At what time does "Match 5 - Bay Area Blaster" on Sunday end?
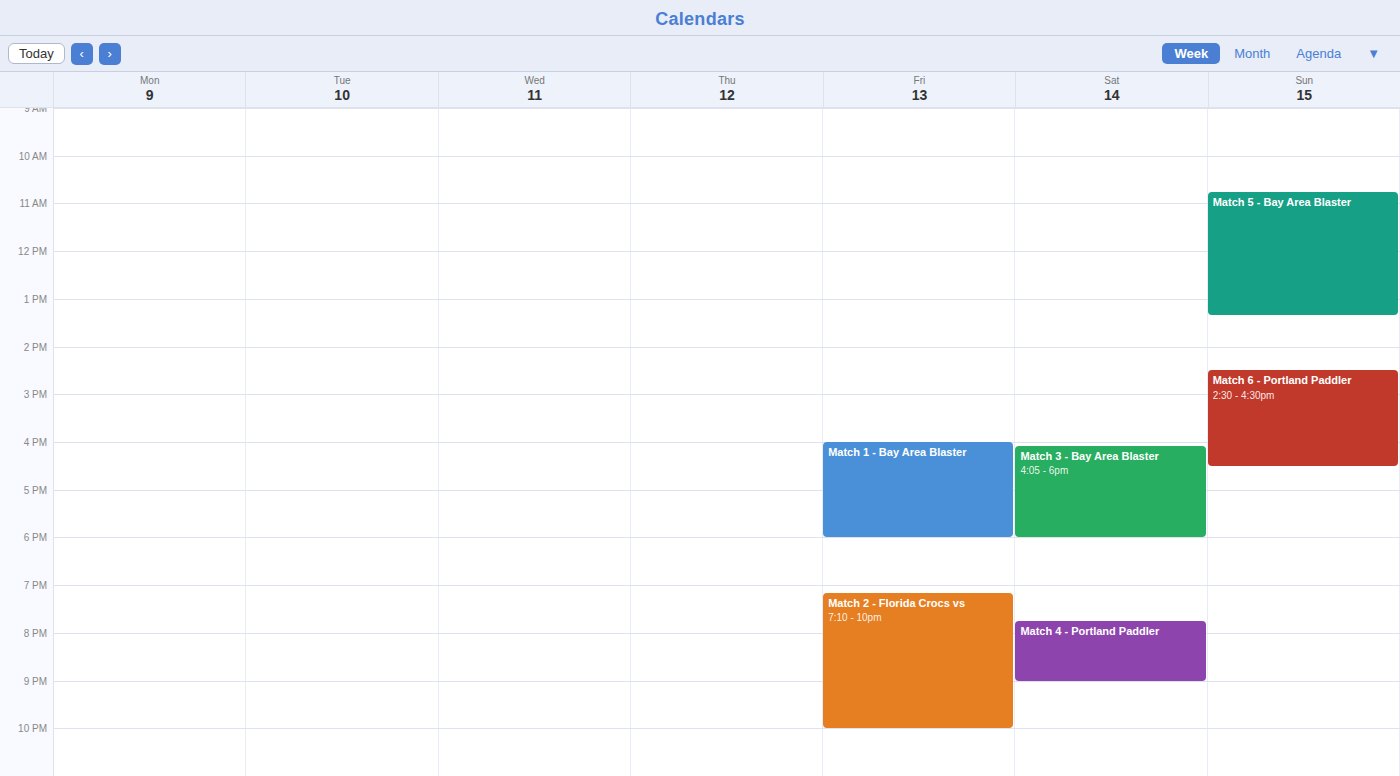
13:20